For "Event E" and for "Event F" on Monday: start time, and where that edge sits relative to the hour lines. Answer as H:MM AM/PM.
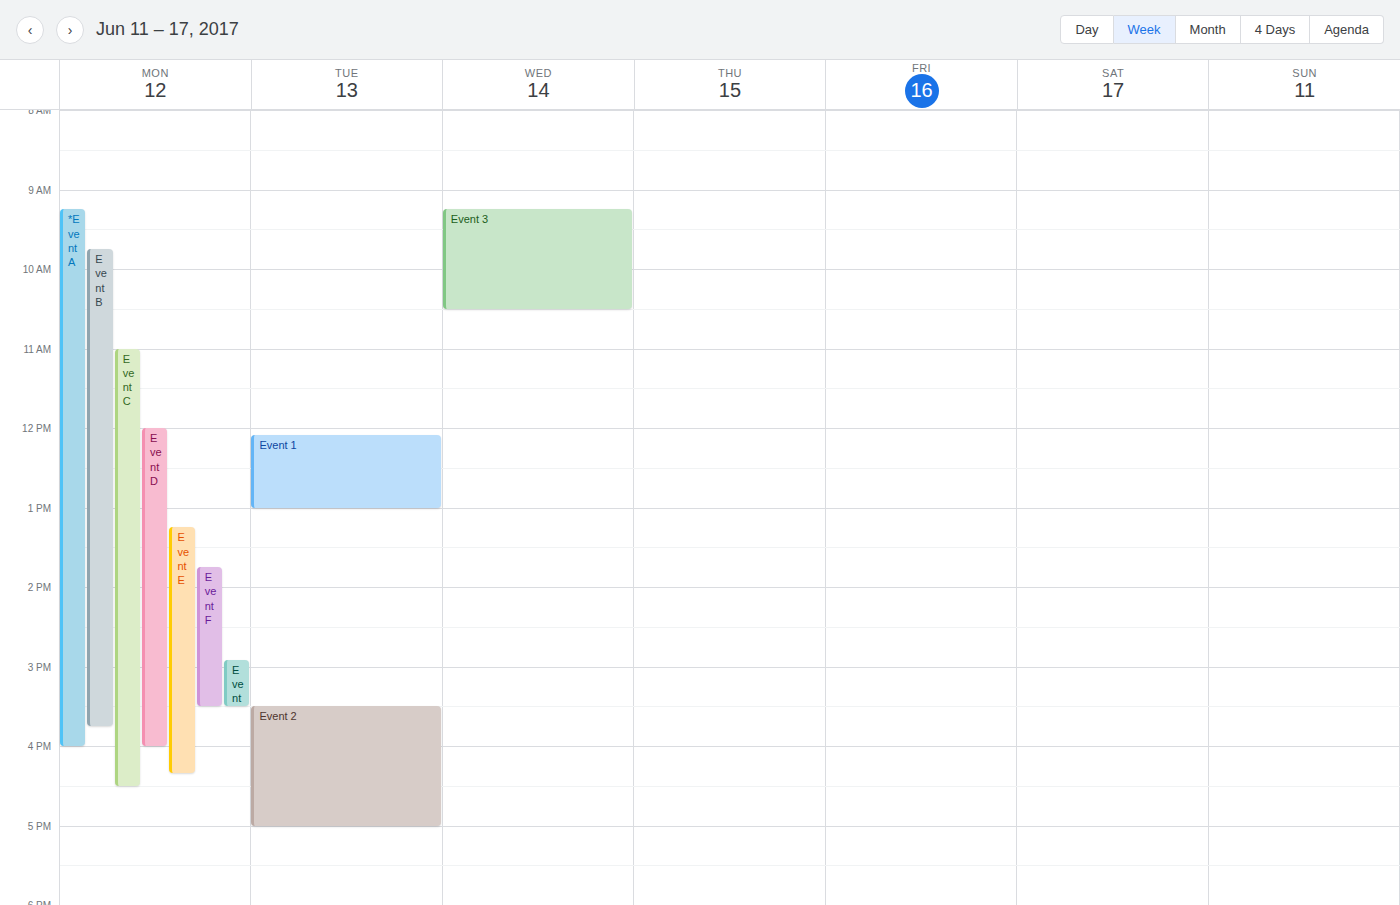
"Event E": 1:15 PM, neither: a quarter of the way from the 1 PM line to the 2 PM line. "Event F": 1:45 PM, neither: three quarters of the way from the 1 PM line to the 2 PM line.